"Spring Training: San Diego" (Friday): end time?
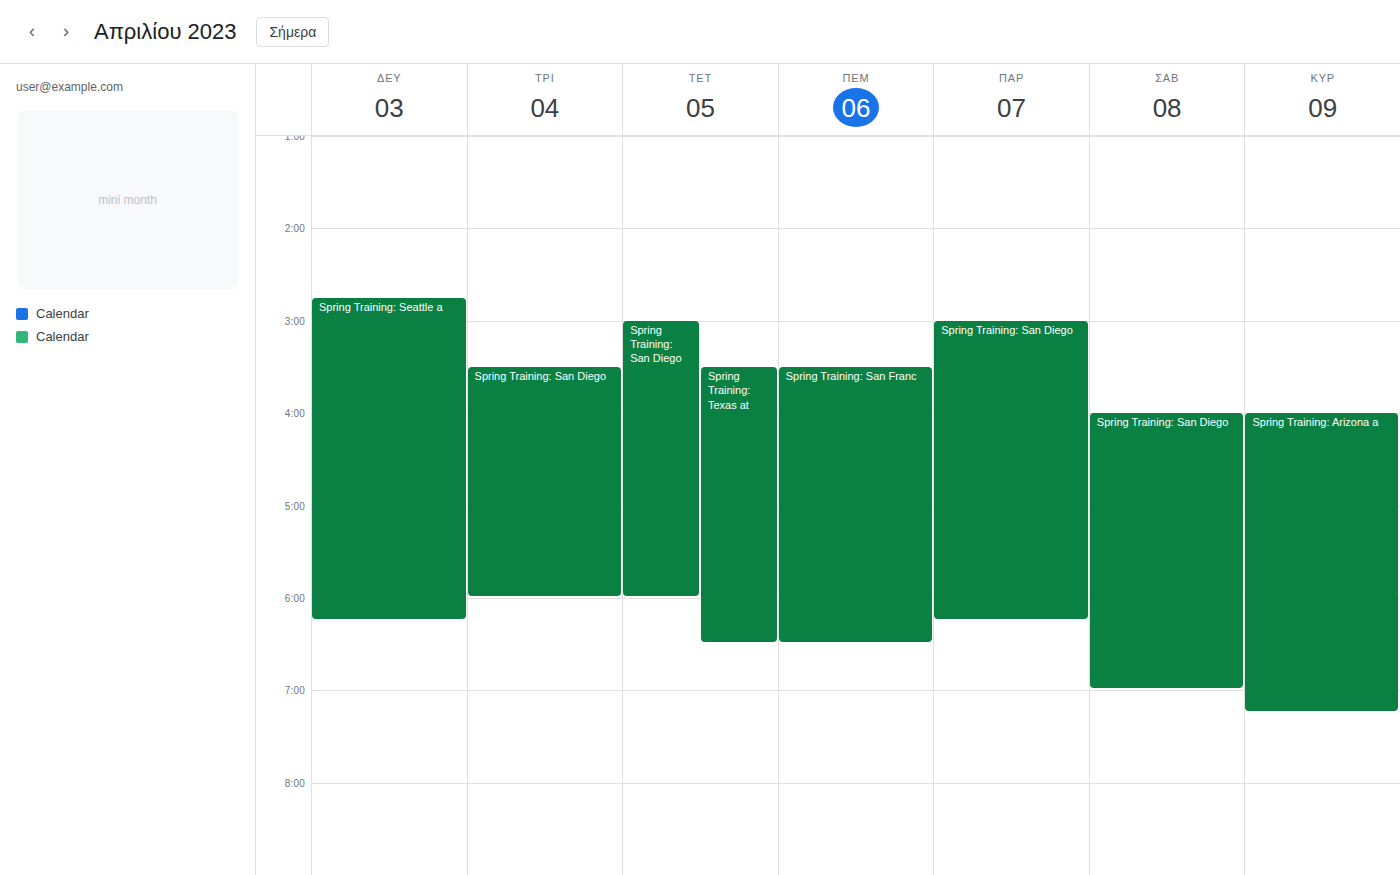
6:15 PM